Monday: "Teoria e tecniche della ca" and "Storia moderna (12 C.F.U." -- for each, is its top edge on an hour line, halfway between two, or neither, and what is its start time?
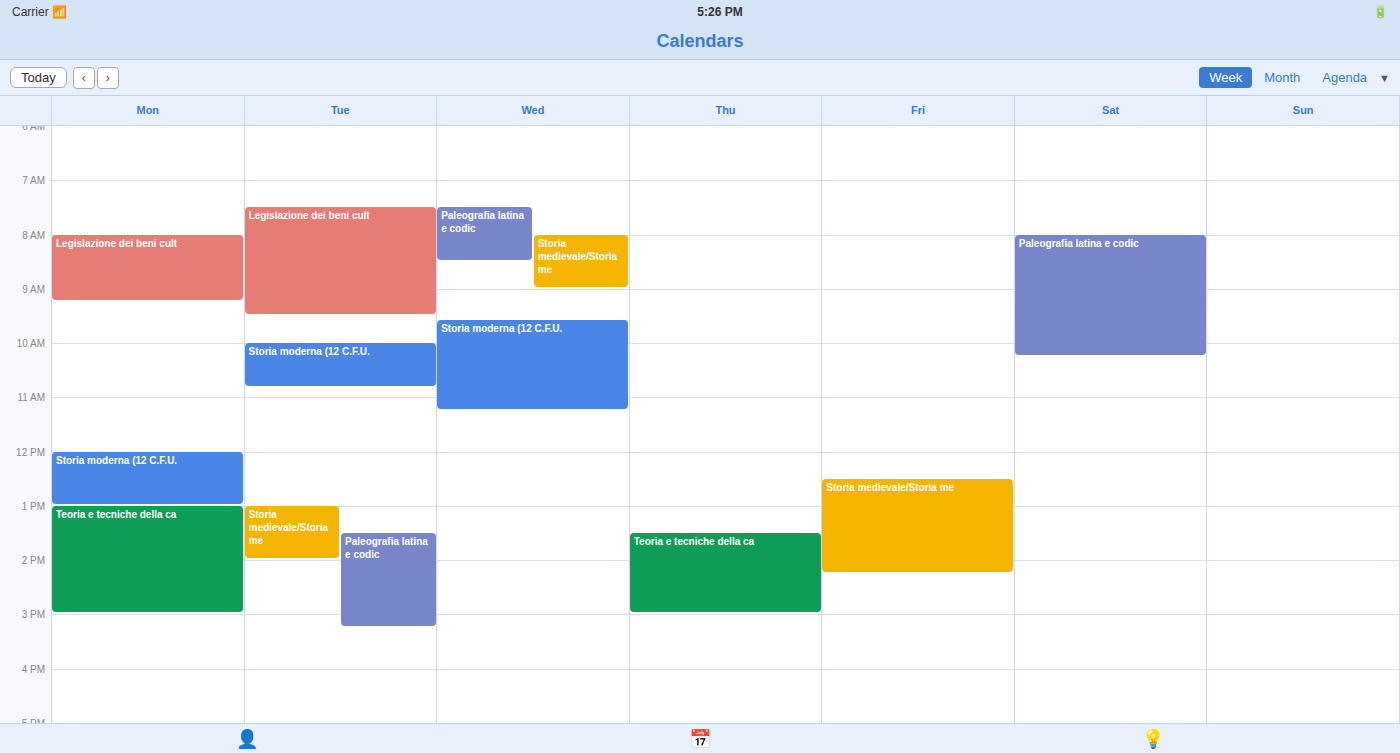
"Teoria e tecniche della ca": 1:00 PM, exactly on the 1 PM line. "Storia moderna (12 C.F.U.": 12:00 PM, exactly on the 12 PM line.